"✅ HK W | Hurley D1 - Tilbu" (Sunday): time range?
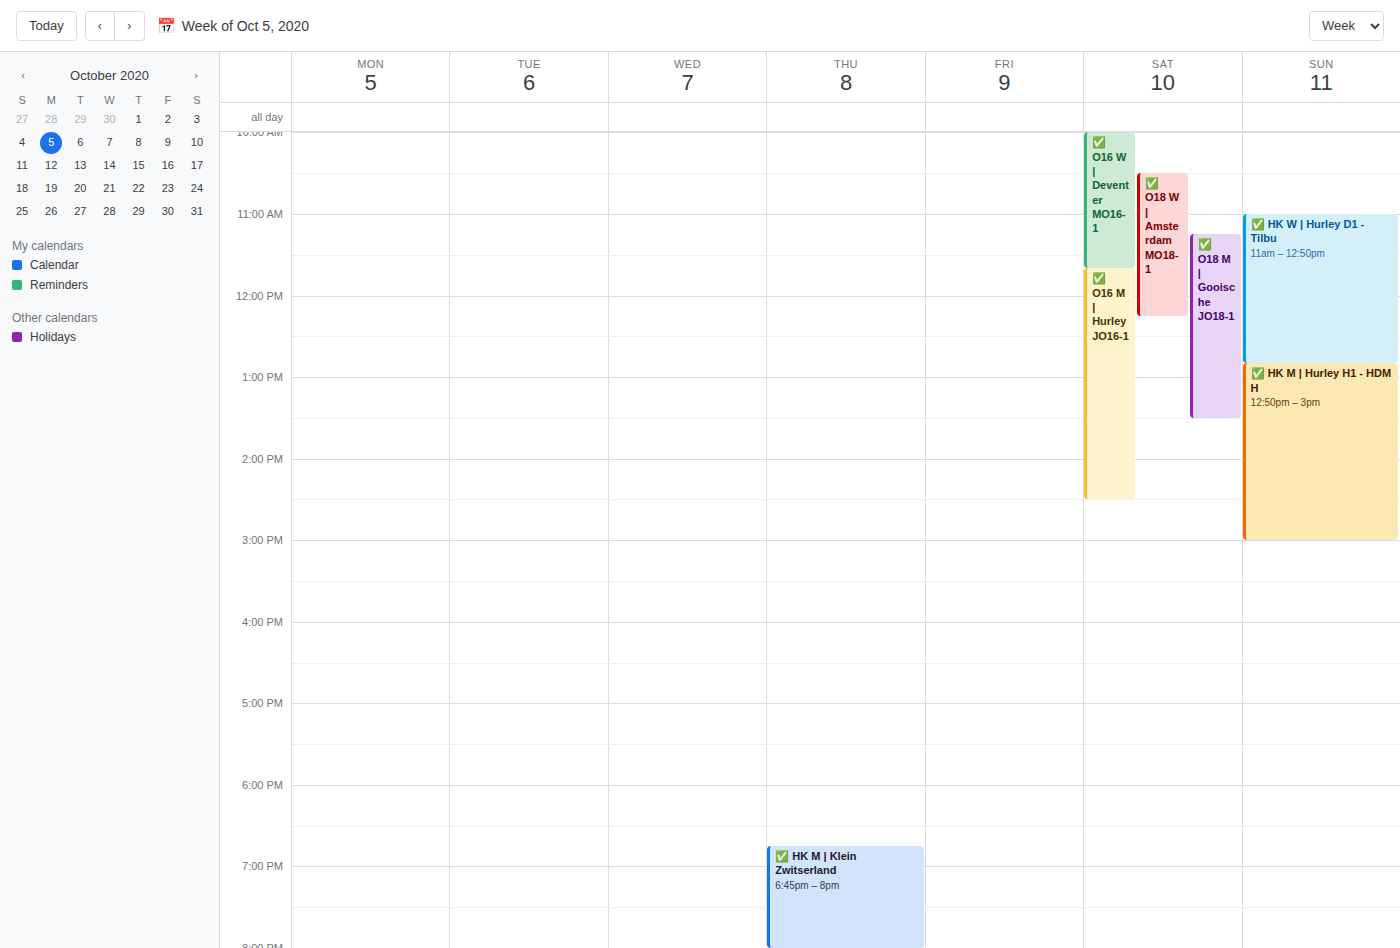
11:00 AM to 12:50 PM